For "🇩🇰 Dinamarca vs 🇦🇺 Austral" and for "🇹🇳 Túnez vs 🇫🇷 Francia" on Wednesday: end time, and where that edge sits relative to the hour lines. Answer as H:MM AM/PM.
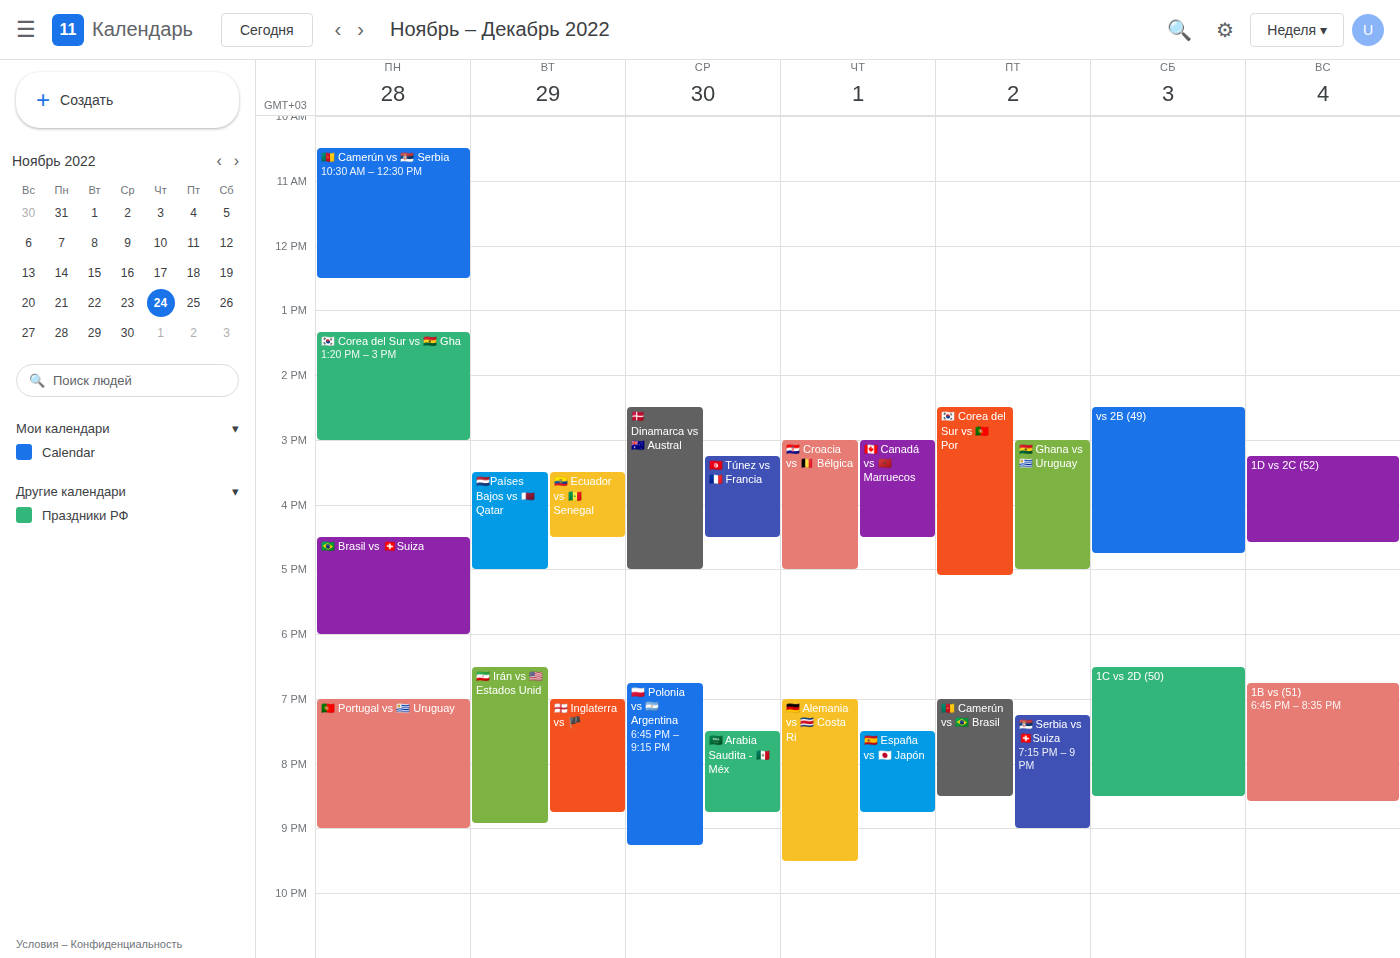
"🇩🇰 Dinamarca vs 🇦🇺 Austral": 5:00 PM, exactly on the 5 PM line. "🇹🇳 Túnez vs 🇫🇷 Francia": 4:30 PM, halfway between the 4 PM and 5 PM lines.